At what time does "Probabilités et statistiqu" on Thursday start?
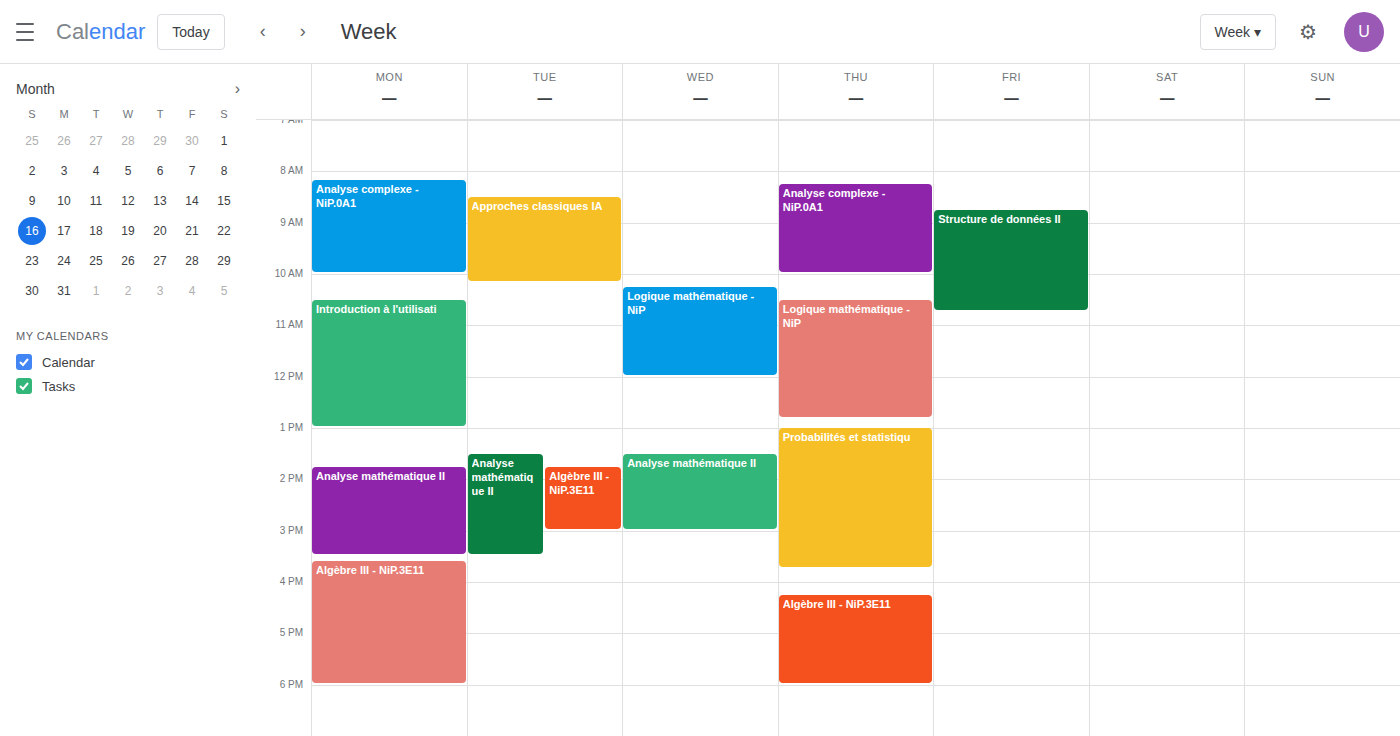
1:00 PM